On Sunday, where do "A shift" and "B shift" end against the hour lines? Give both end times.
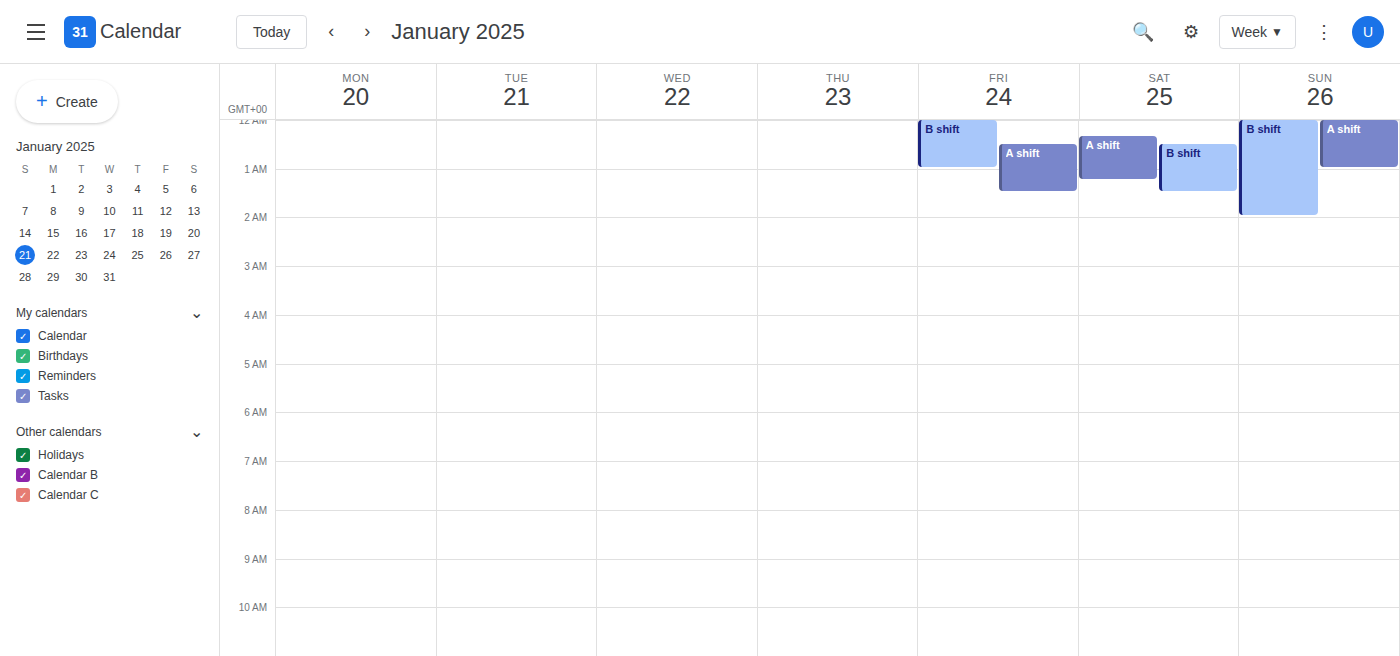
"A shift": 1:00 AM, exactly on the 1 AM line. "B shift": 2:00 AM, exactly on the 2 AM line.